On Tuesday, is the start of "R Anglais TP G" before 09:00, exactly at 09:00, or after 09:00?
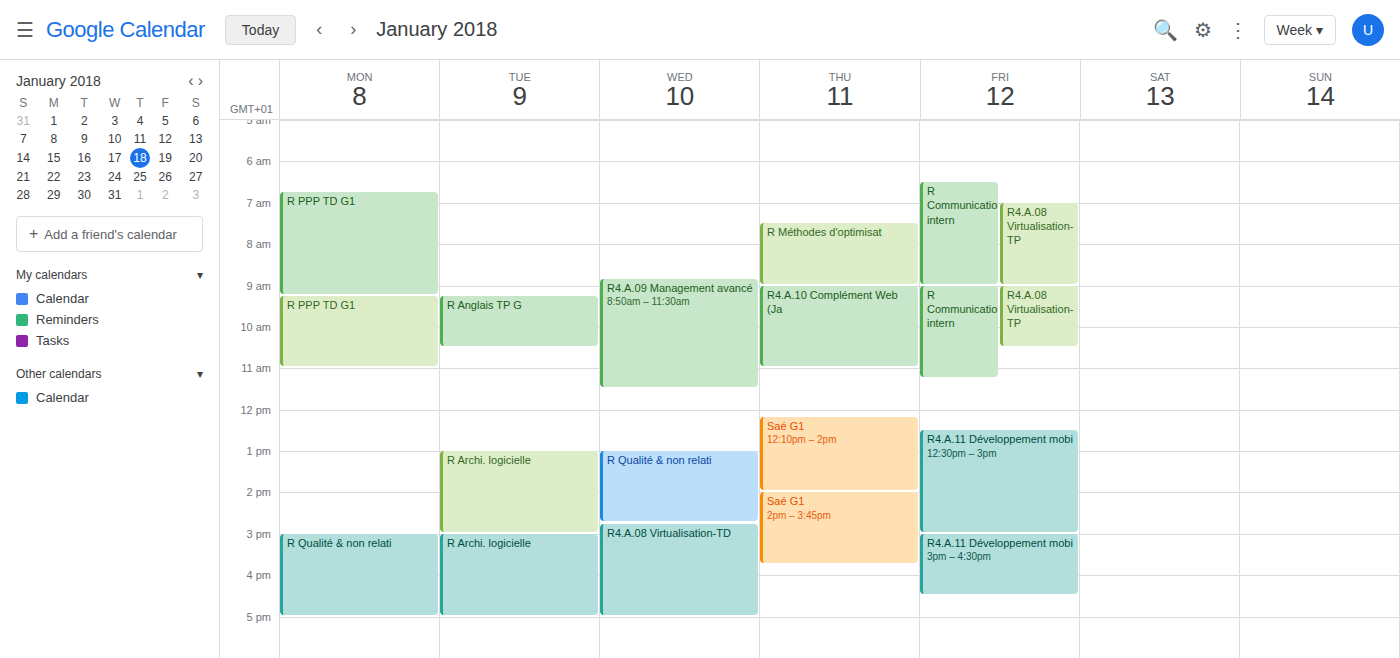
09:15 -- after 09:00, 15 minutes below the 09:00 line.